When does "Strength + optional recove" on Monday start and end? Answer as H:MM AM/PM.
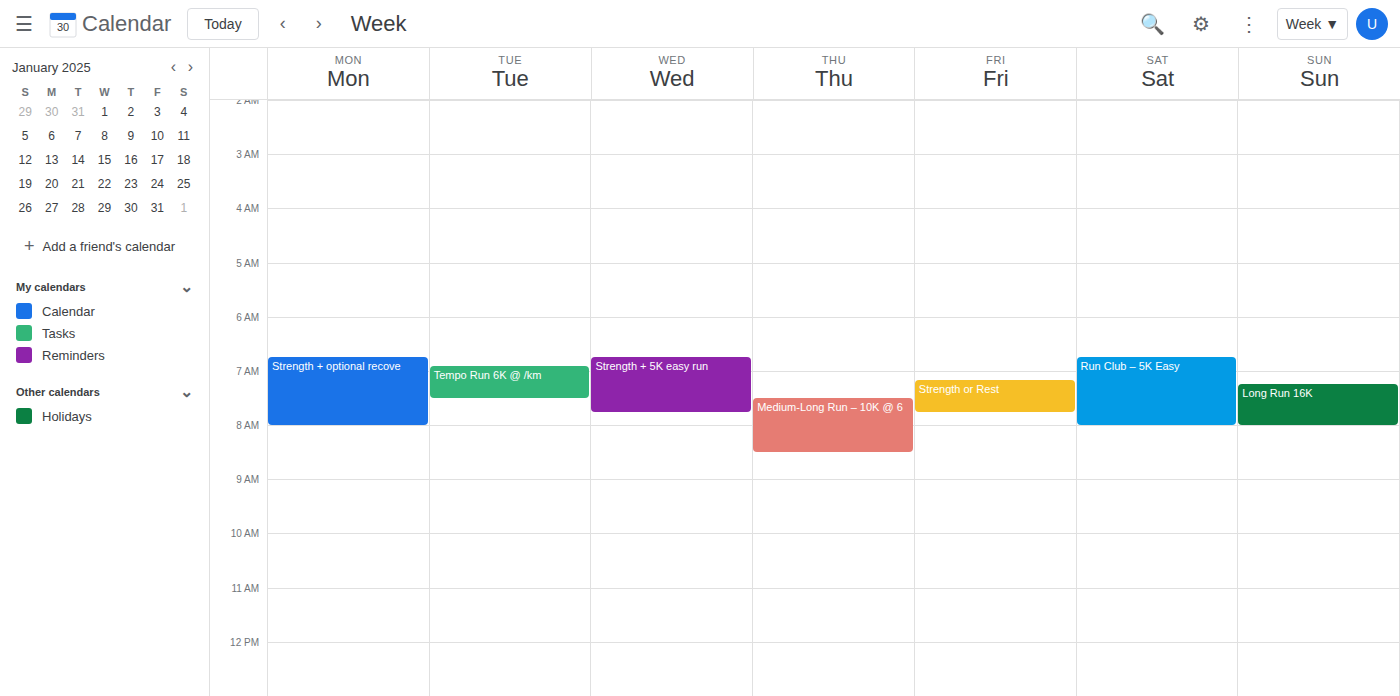
6:45 AM to 8:00 AM